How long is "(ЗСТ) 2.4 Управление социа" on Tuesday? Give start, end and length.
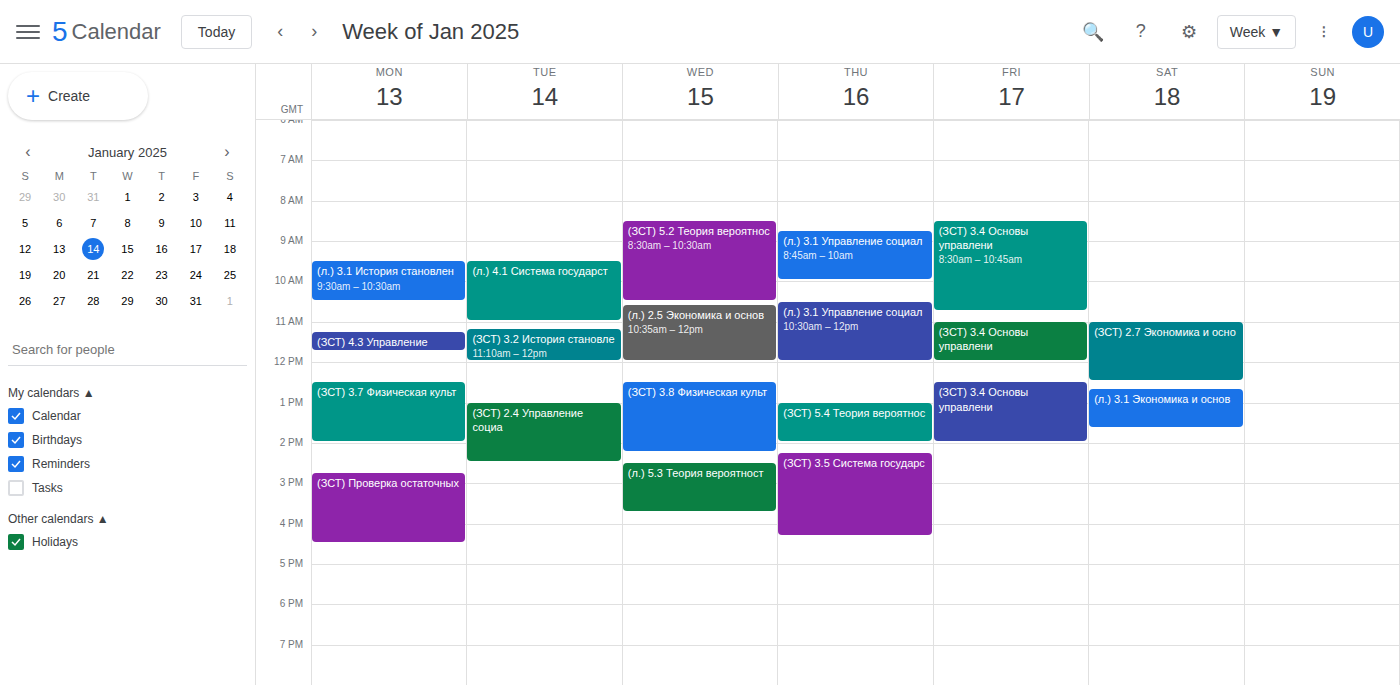
1:00 PM to 2:30 PM, 1 hour 30 minutes